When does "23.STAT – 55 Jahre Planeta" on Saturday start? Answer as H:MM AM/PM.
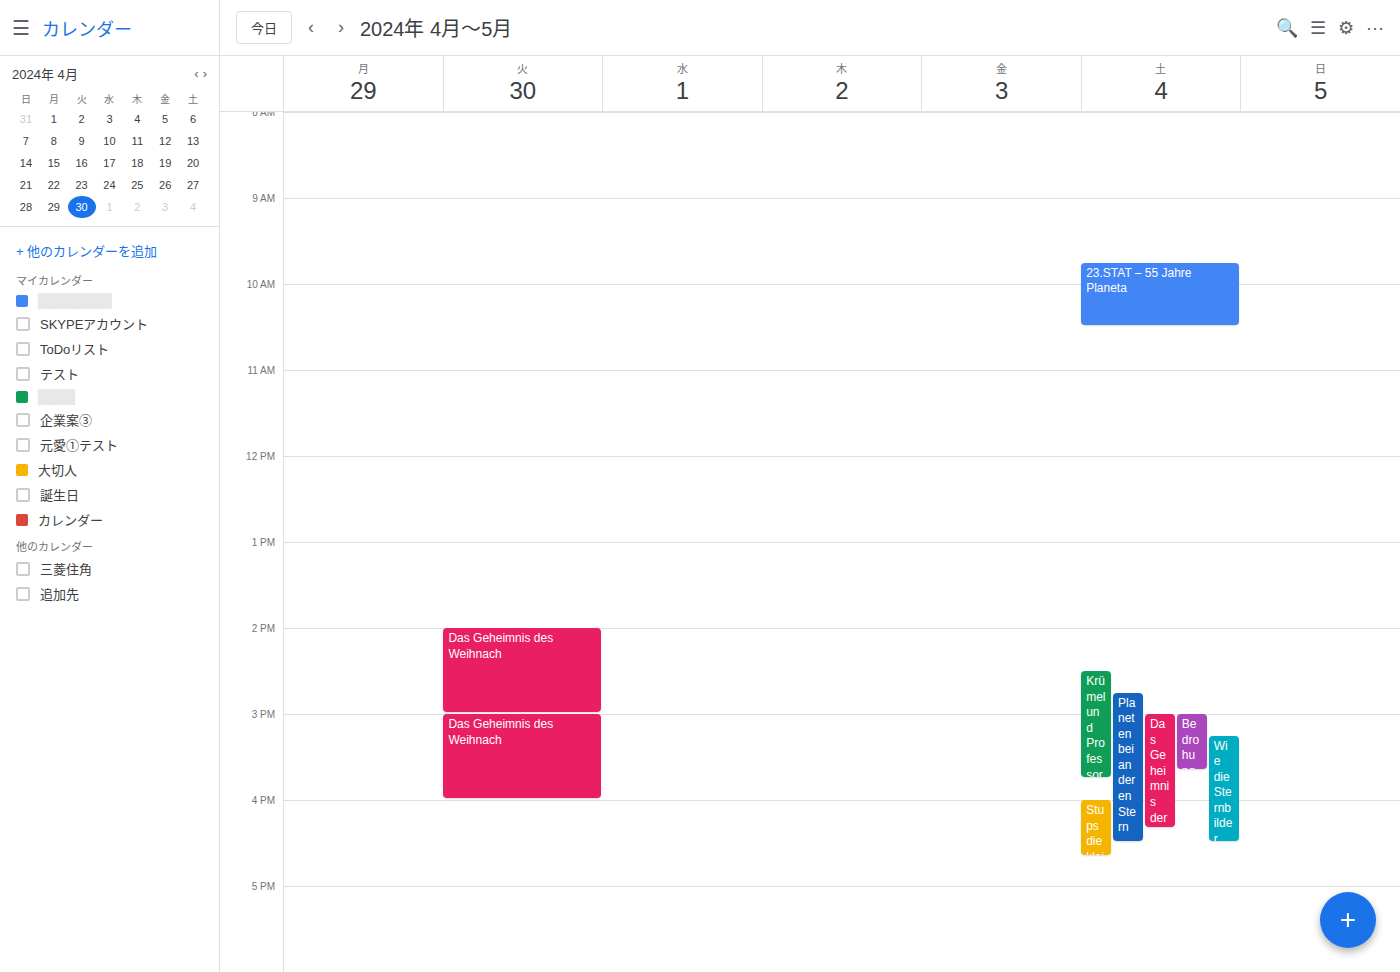
9:45 AM